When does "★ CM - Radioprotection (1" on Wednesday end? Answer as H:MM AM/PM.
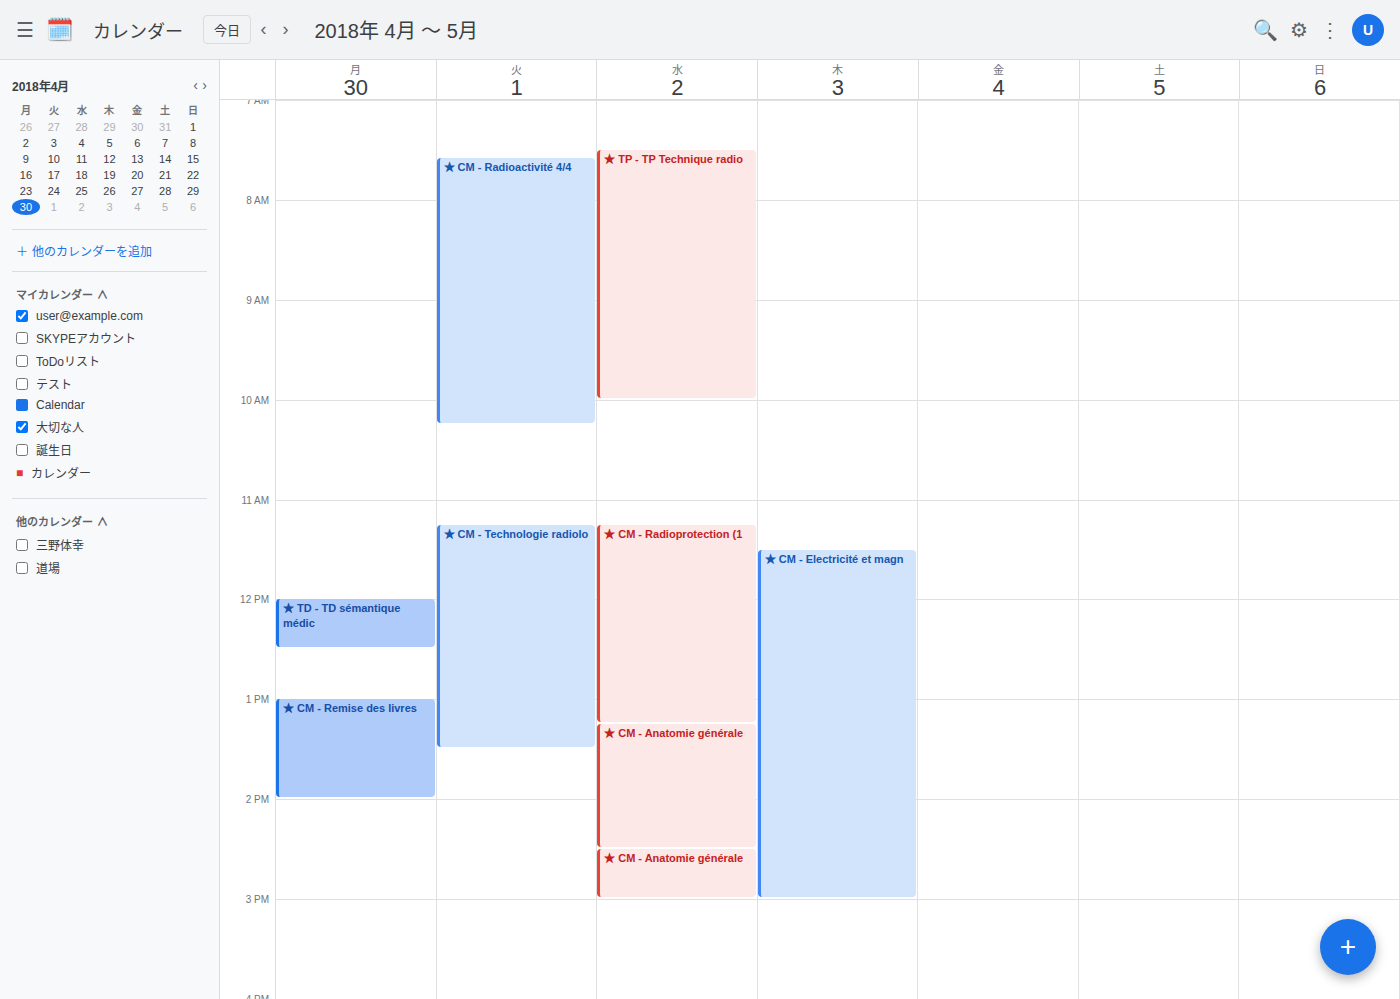
1:15 PM